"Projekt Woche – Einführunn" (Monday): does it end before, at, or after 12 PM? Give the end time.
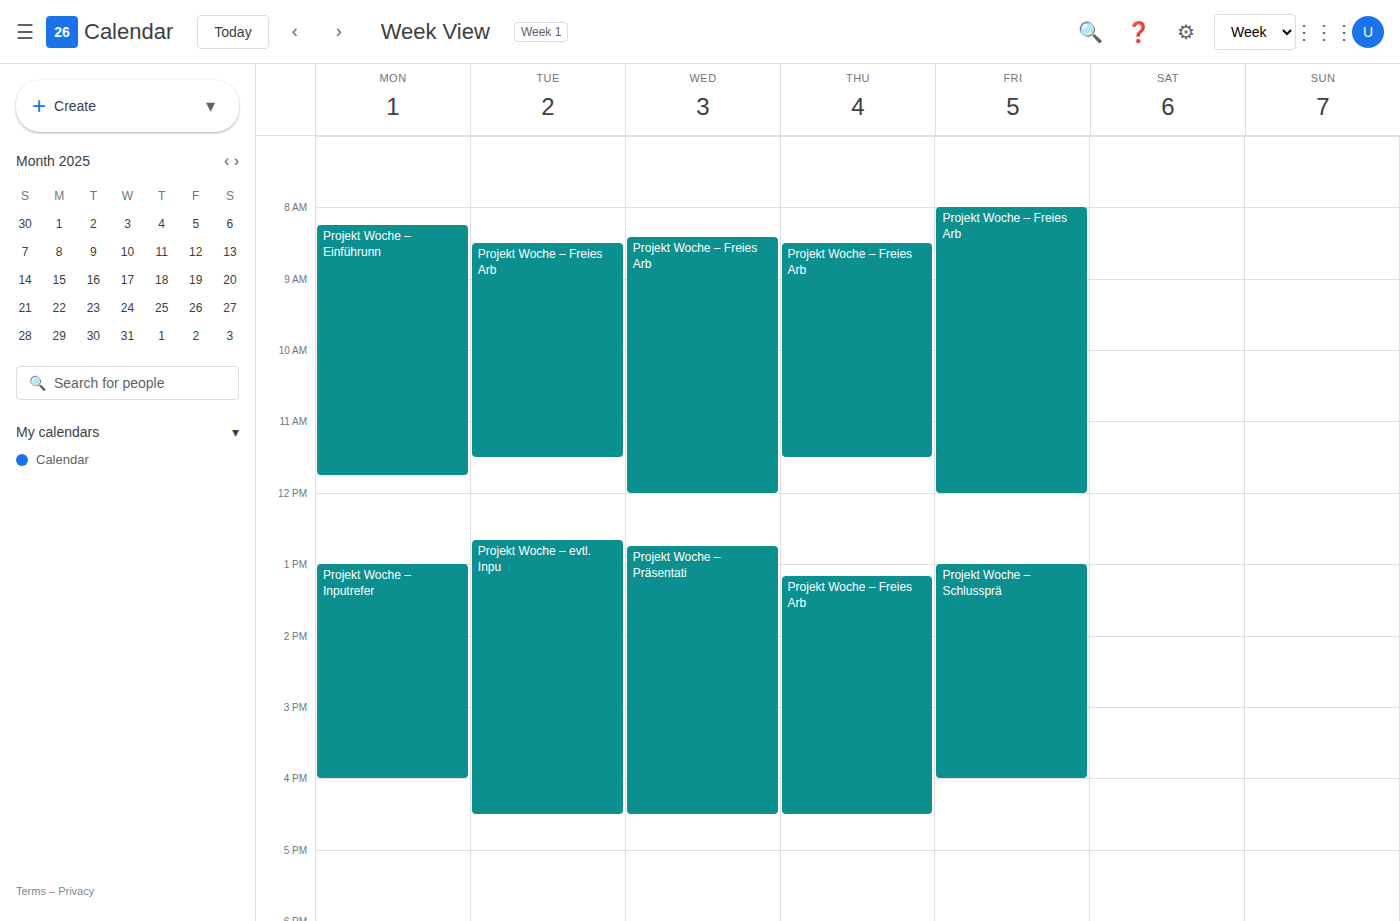
11:45 AM -- before 12 PM, 15 minutes above the 12 PM line.